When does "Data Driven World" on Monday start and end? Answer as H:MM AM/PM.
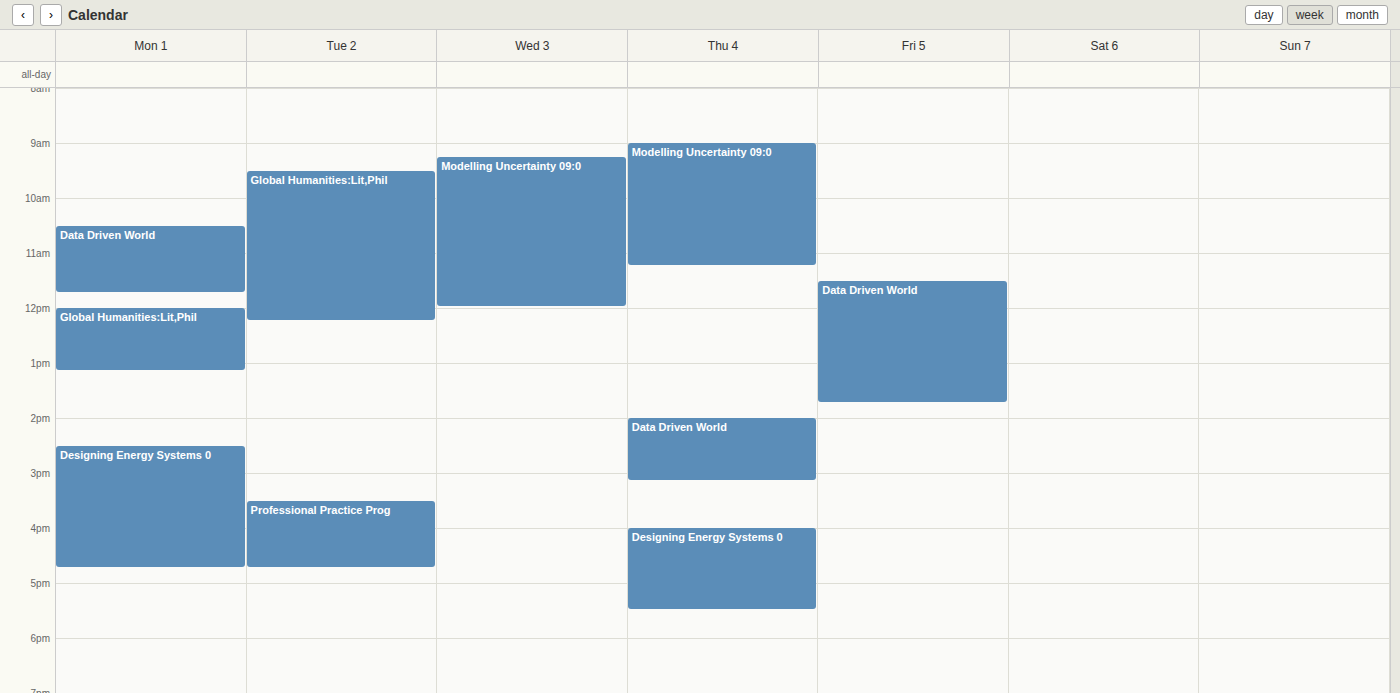
10:30 AM to 11:45 AM